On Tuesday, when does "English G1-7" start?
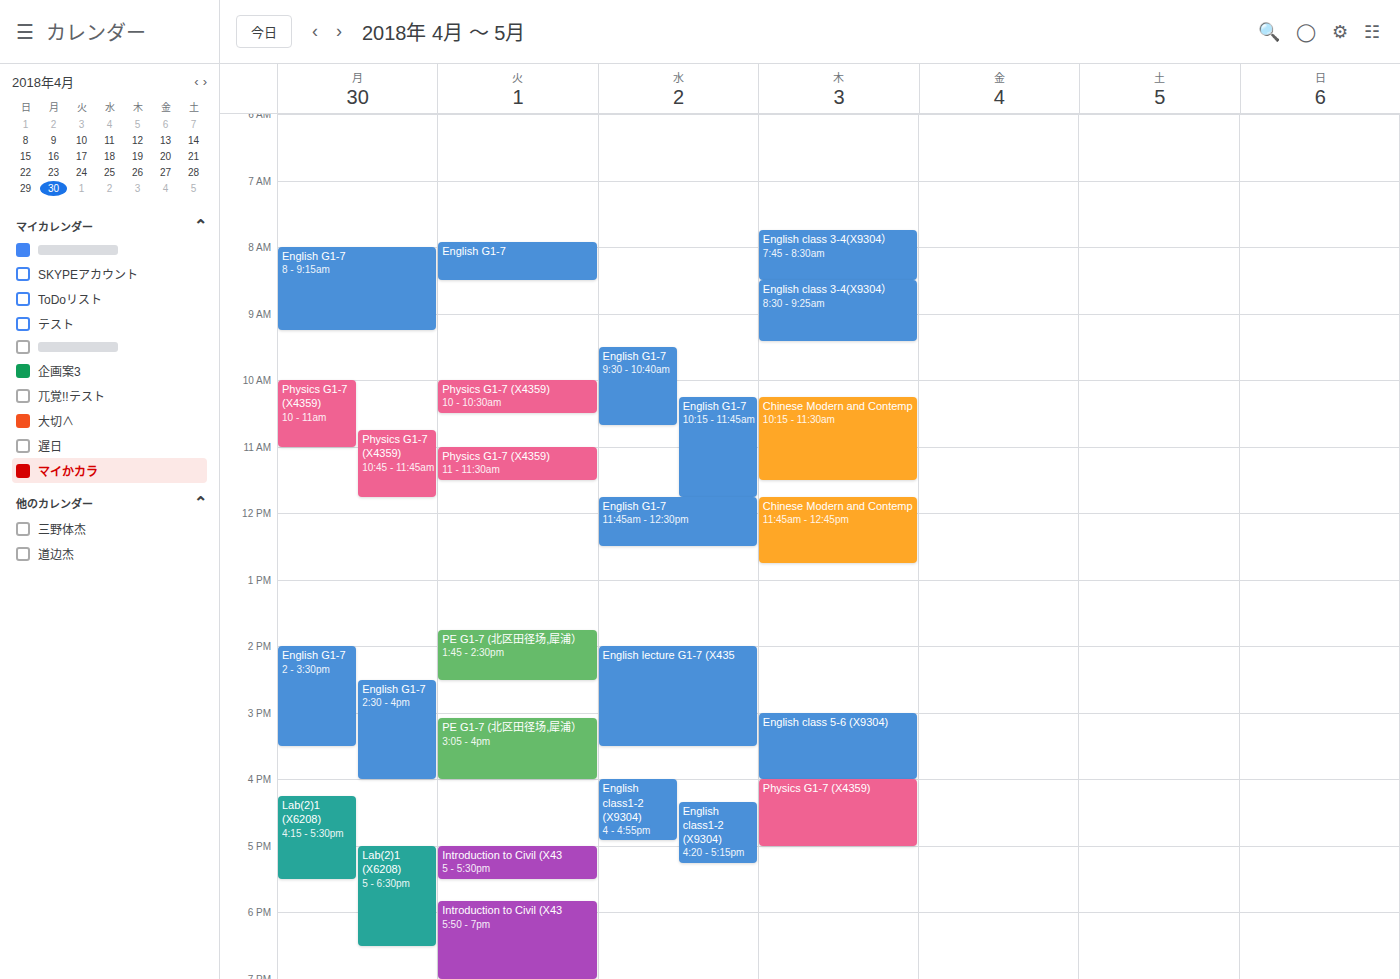
07:55